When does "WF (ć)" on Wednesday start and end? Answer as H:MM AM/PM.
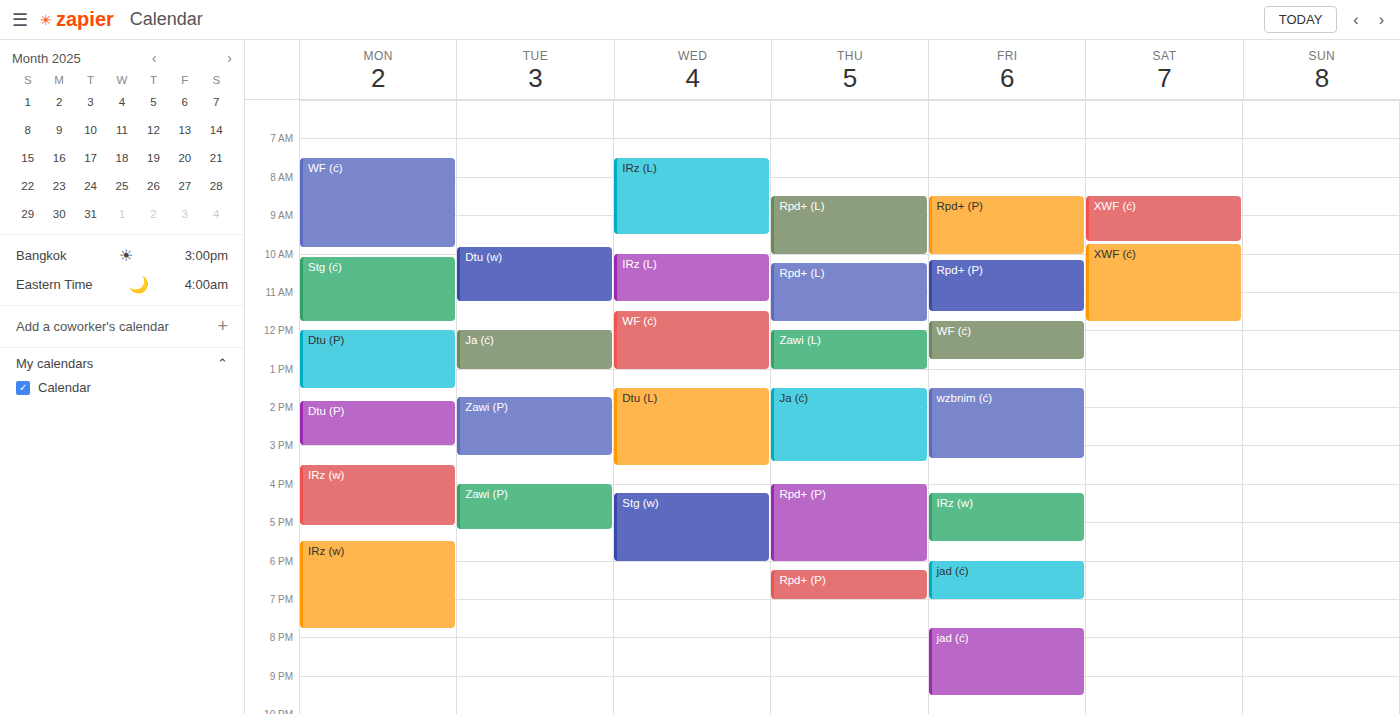
11:30 AM to 1:00 PM